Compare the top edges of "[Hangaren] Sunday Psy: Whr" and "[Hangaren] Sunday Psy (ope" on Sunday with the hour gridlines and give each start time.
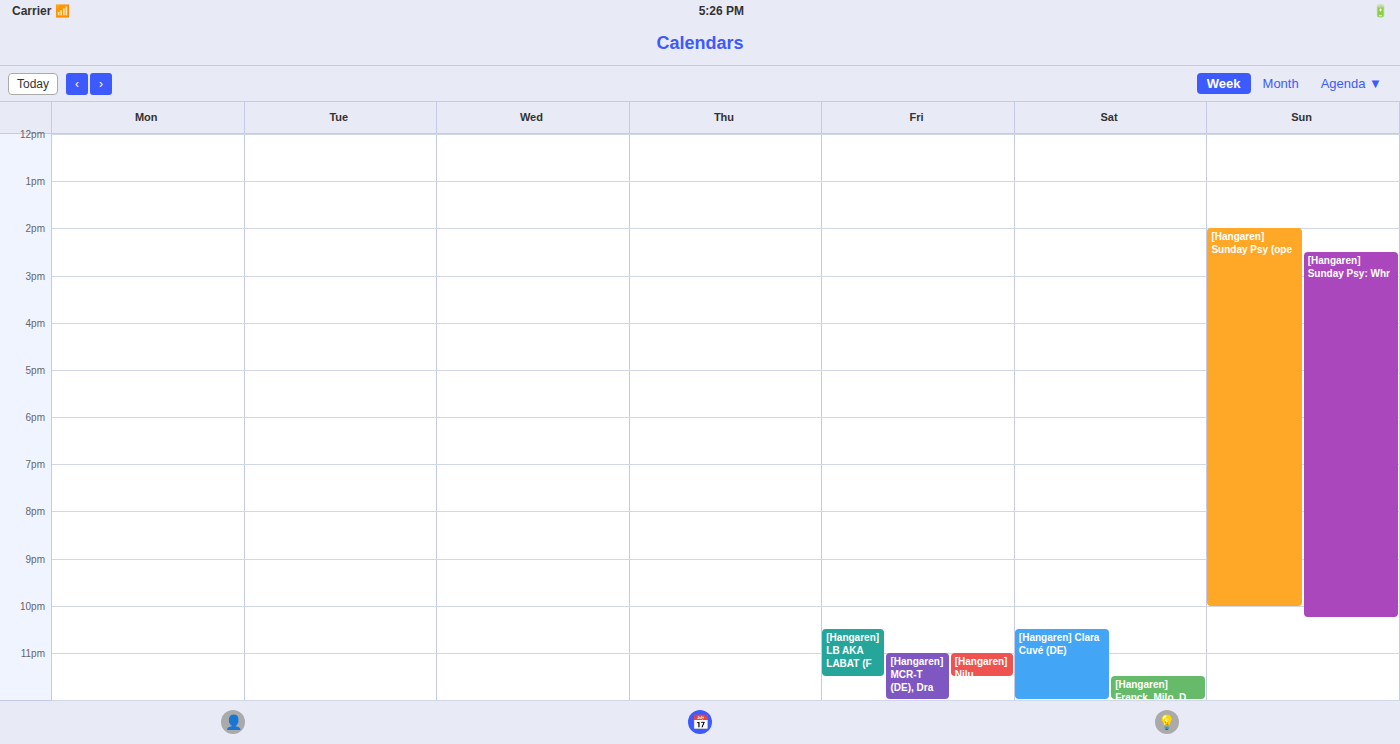
"[Hangaren] Sunday Psy: Whr": 2:30 PM, halfway between the 2 PM and 3 PM lines. "[Hangaren] Sunday Psy (ope": 2:00 PM, exactly on the 2 PM line.